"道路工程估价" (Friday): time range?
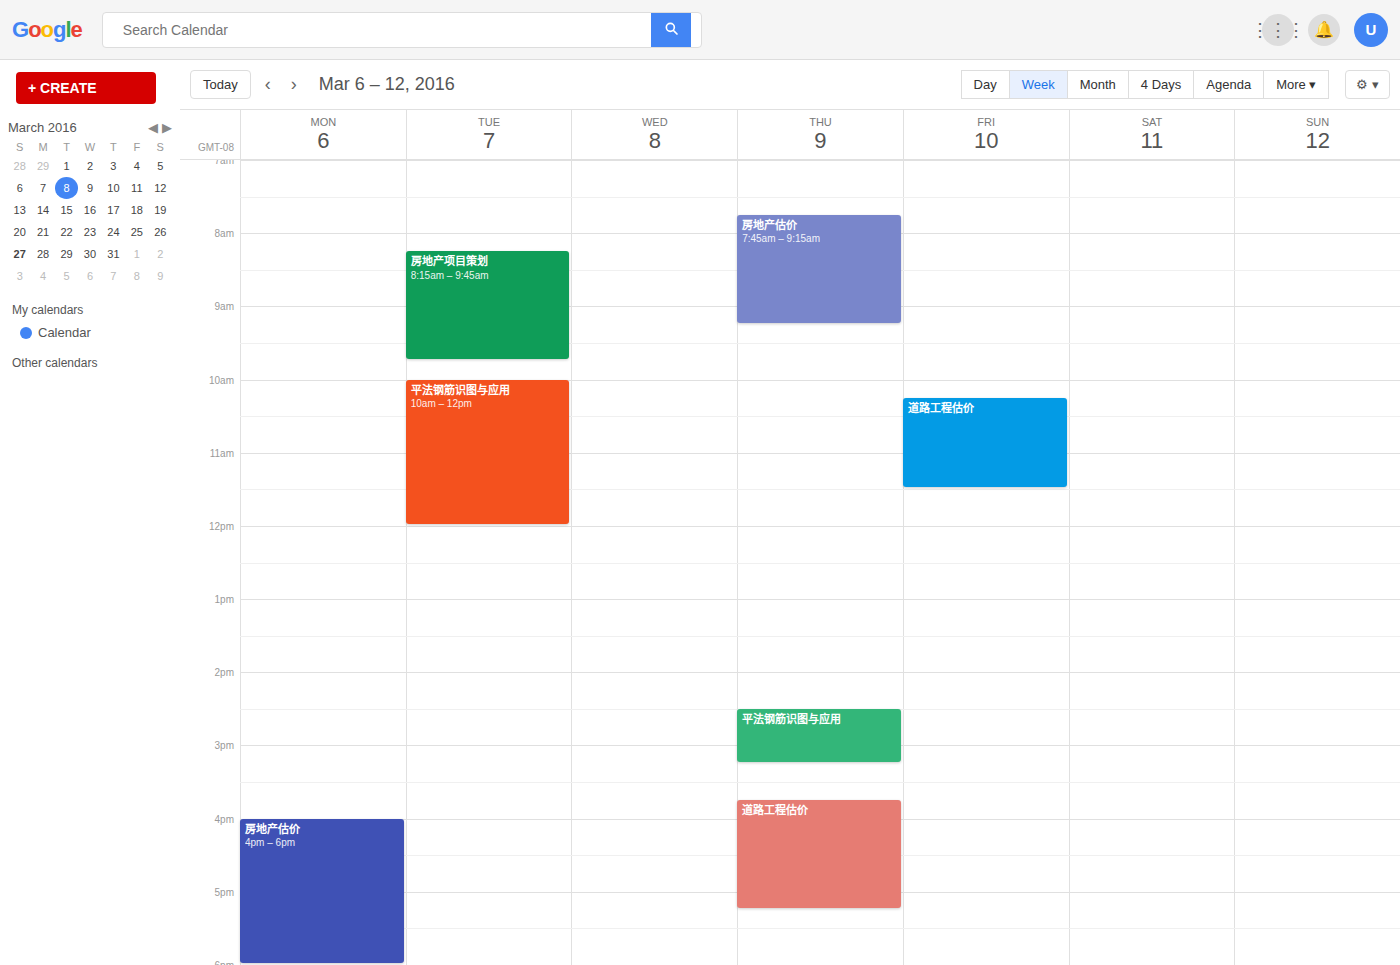
10:15 AM to 11:30 AM